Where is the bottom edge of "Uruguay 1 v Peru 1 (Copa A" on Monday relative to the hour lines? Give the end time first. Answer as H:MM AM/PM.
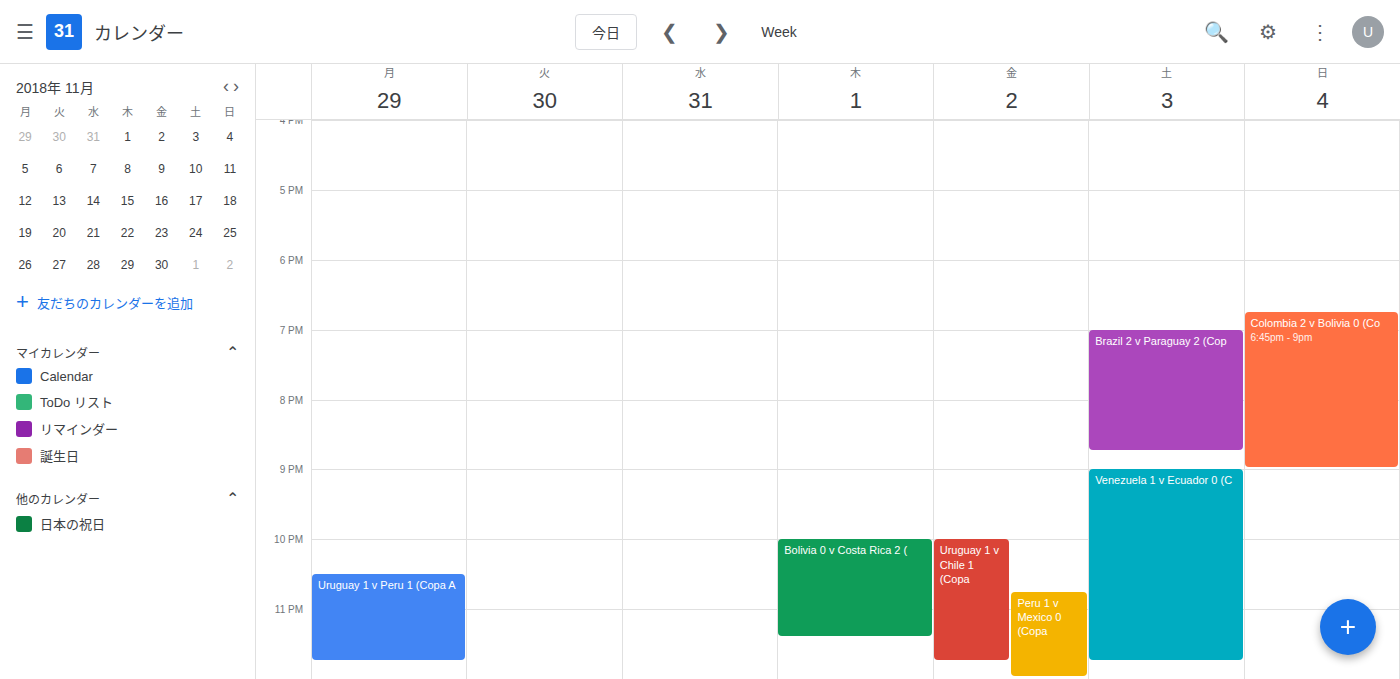
11:45 PM -- neither: three quarters of the way from the 11 PM line to the 12 AM line.